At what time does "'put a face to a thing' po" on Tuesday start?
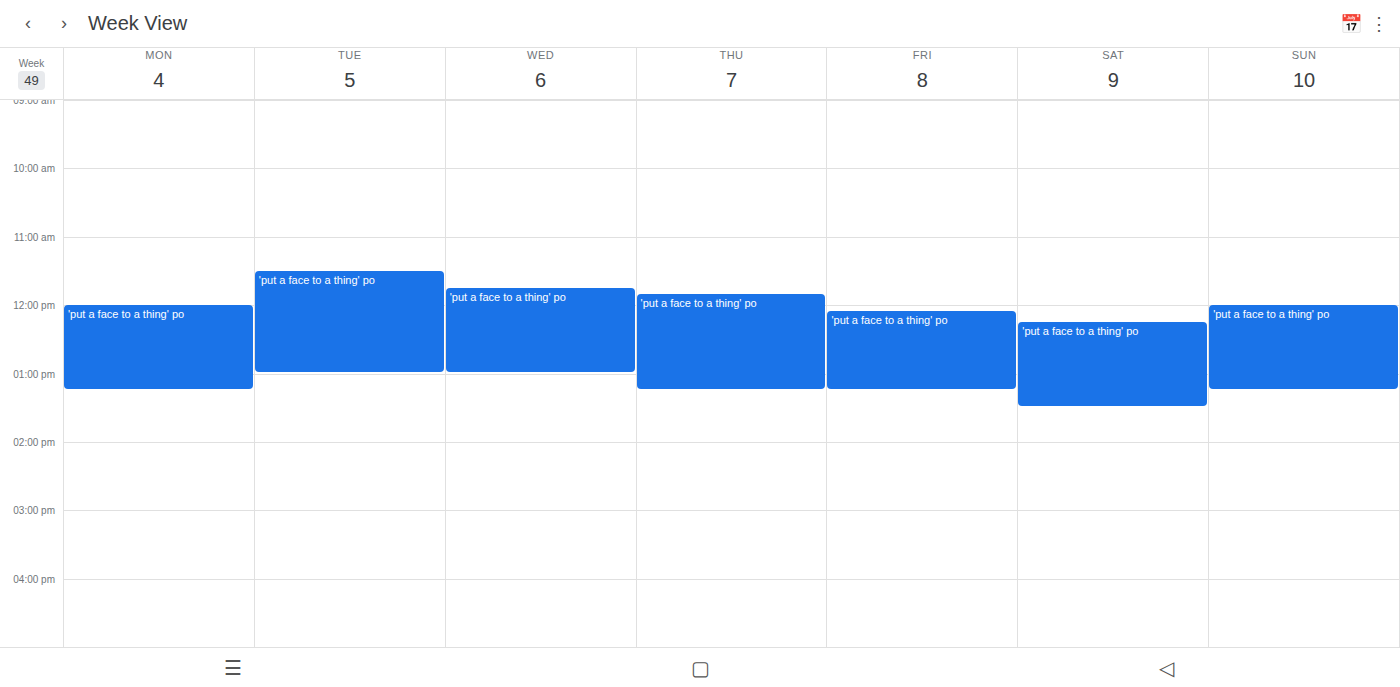
11:30 AM